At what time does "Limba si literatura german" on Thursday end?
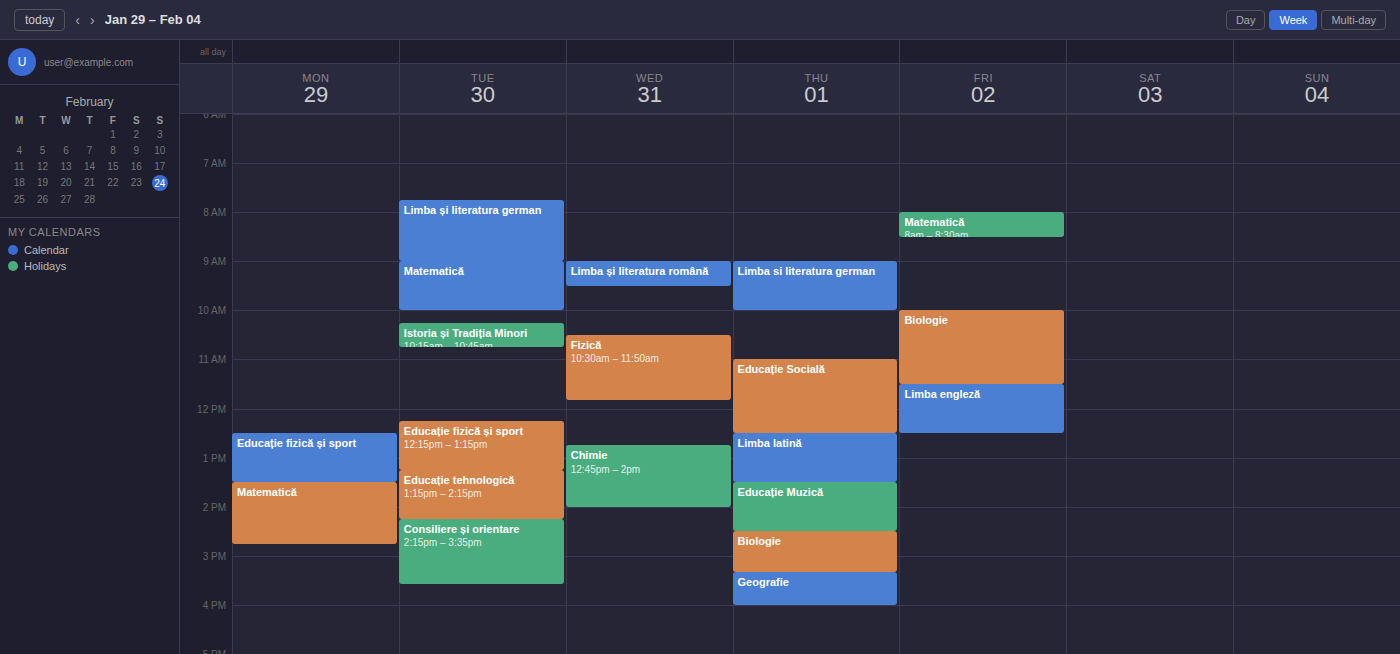
10:00 AM